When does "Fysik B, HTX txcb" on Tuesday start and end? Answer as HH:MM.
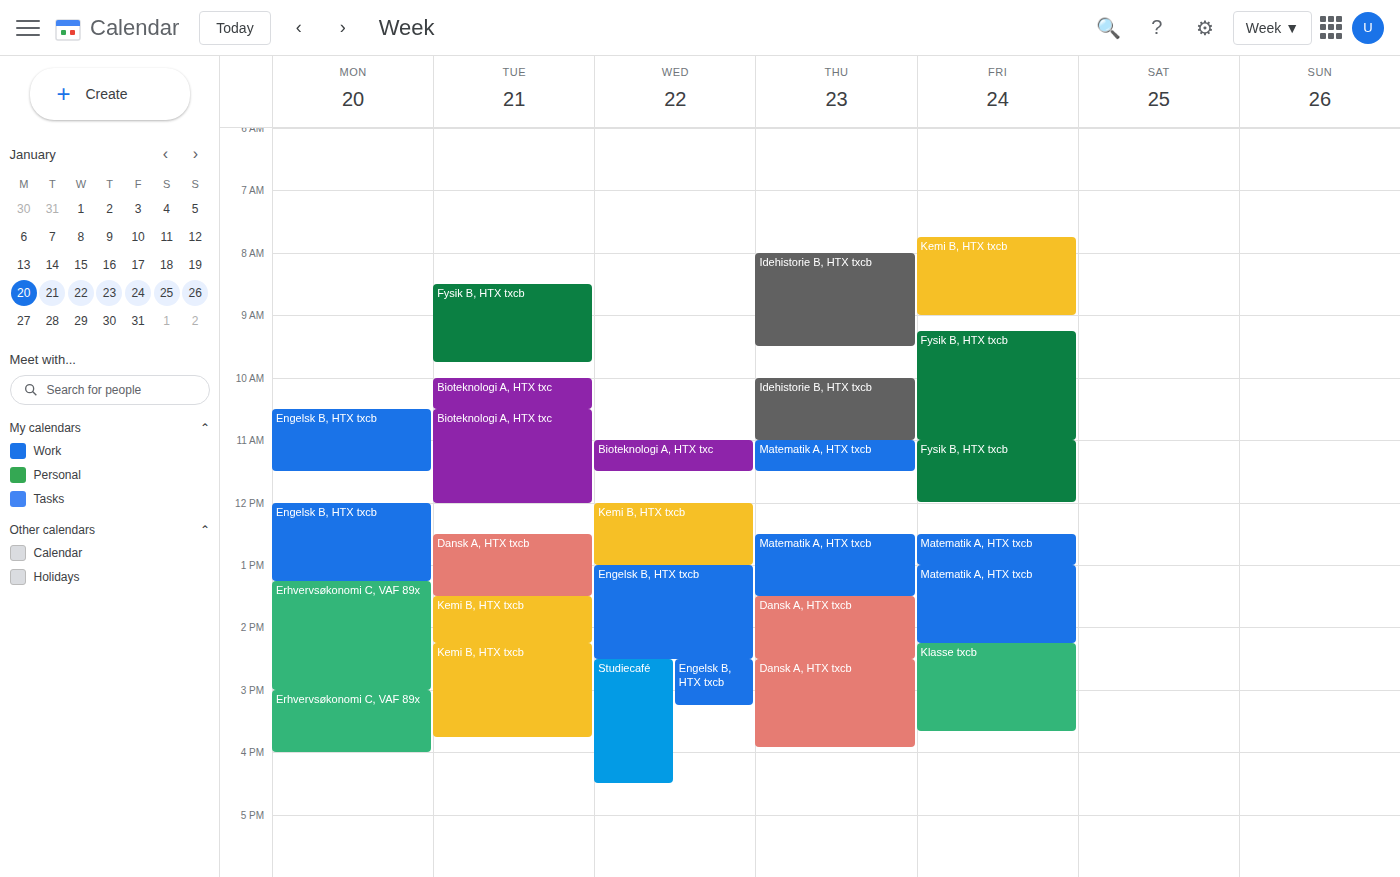
08:30 to 09:45